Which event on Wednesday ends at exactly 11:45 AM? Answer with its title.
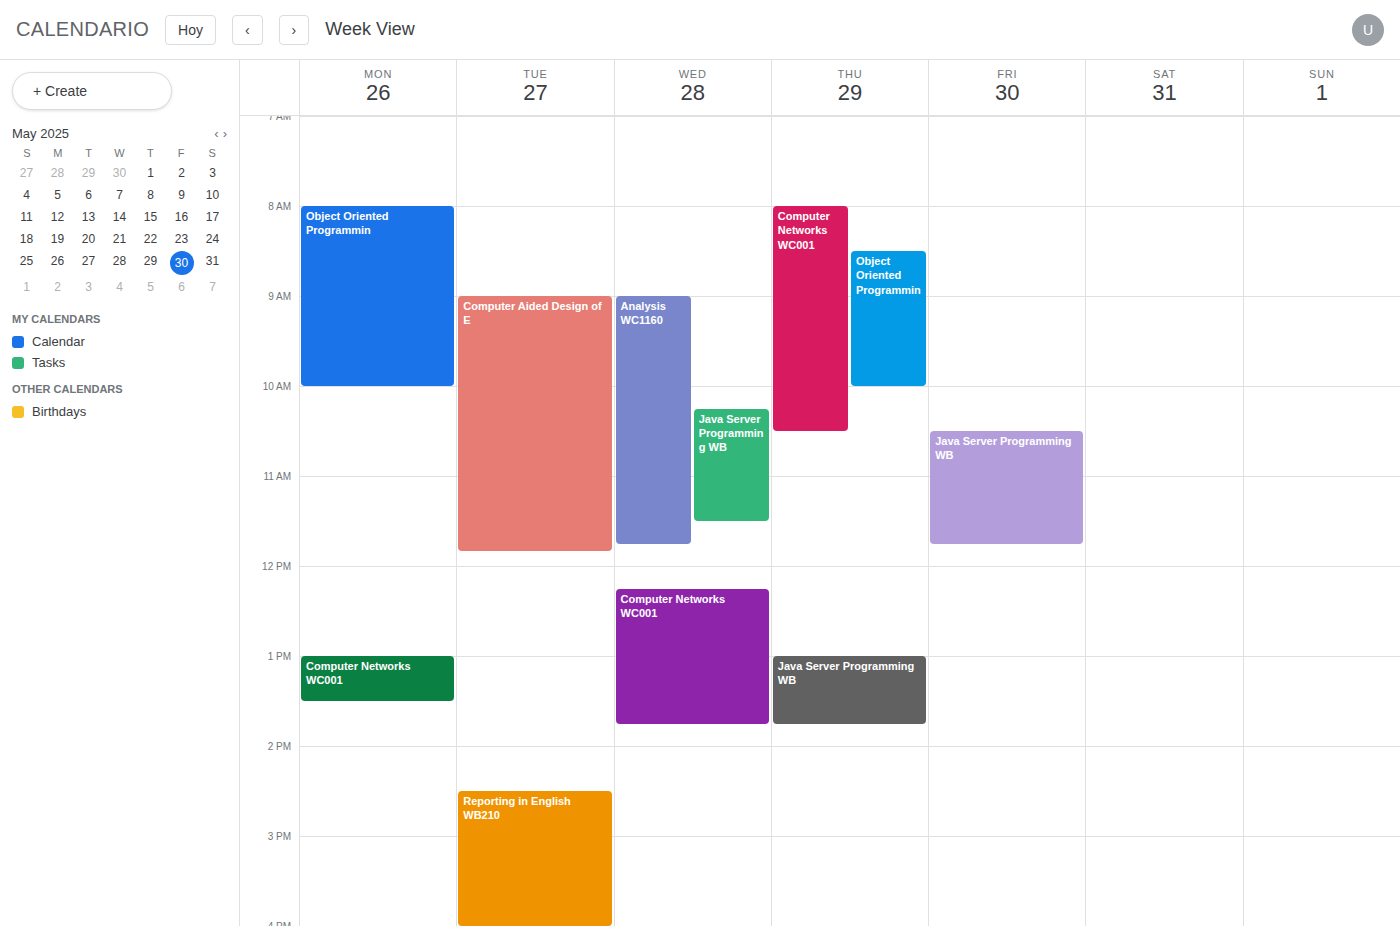
"Analysis WC1160"